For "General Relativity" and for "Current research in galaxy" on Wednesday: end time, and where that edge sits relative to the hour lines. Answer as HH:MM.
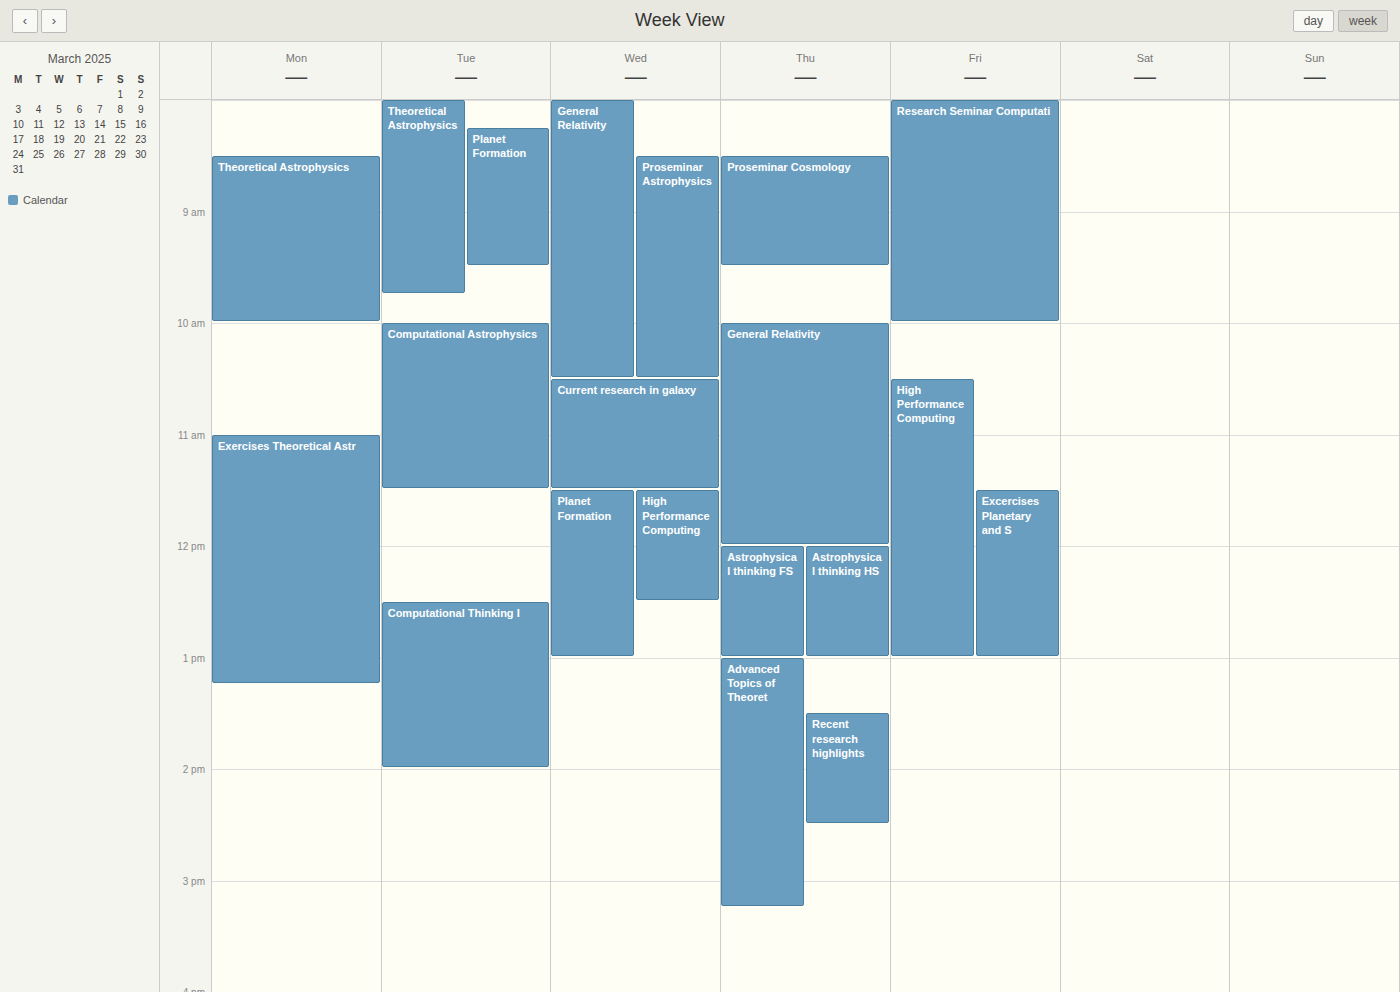
"General Relativity": 10:30, halfway between the 10:00 and 11:00 lines. "Current research in galaxy": 11:30, halfway between the 11:00 and 12:00 lines.